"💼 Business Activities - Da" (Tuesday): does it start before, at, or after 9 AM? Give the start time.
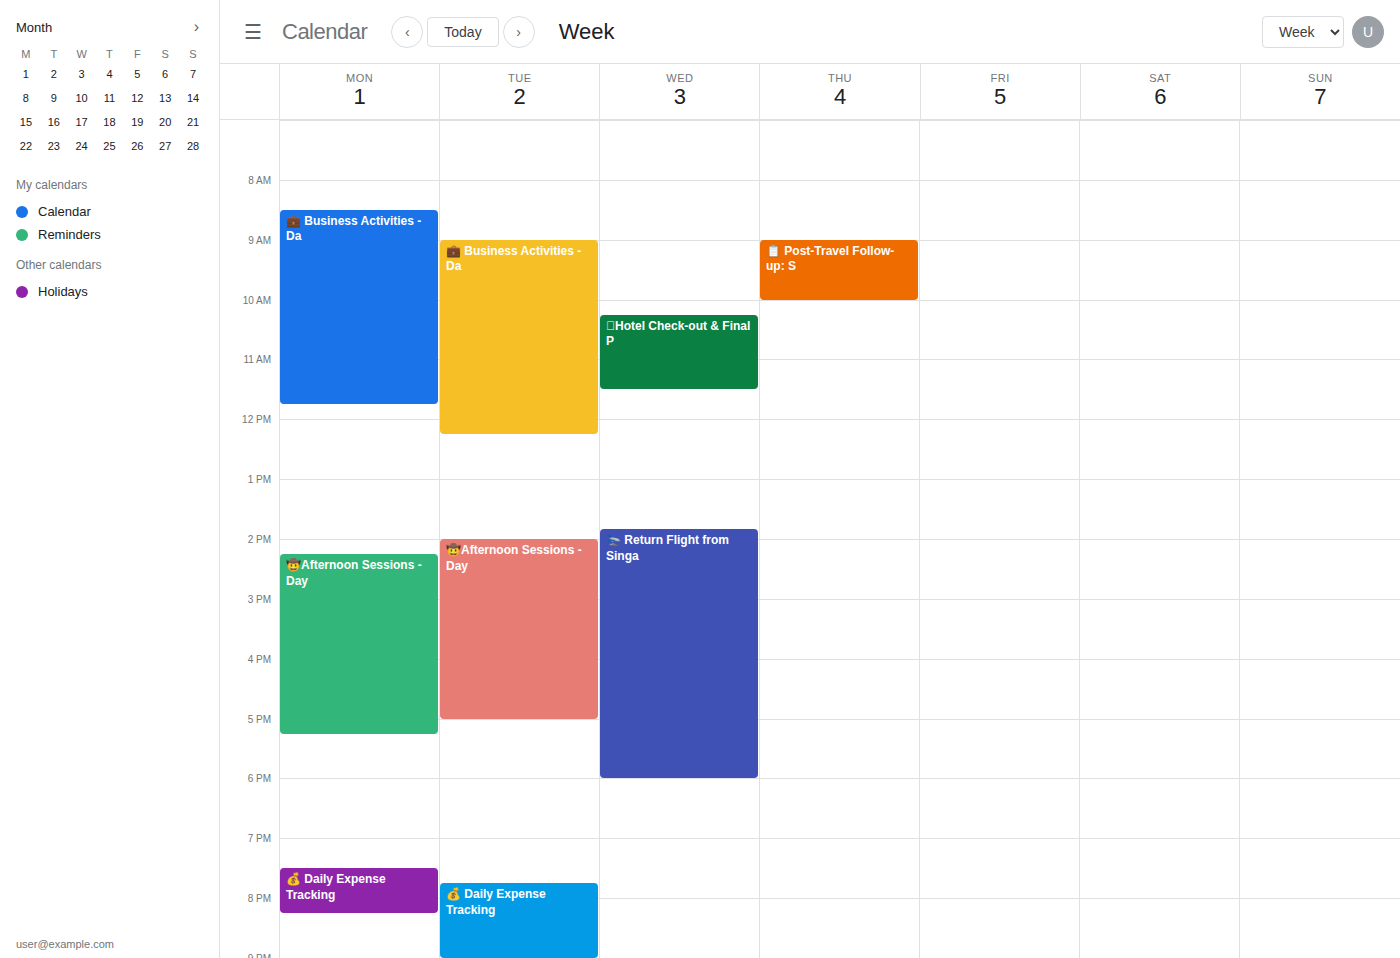
9:00 AM -- exactly at 9 AM, on the 9 AM line.